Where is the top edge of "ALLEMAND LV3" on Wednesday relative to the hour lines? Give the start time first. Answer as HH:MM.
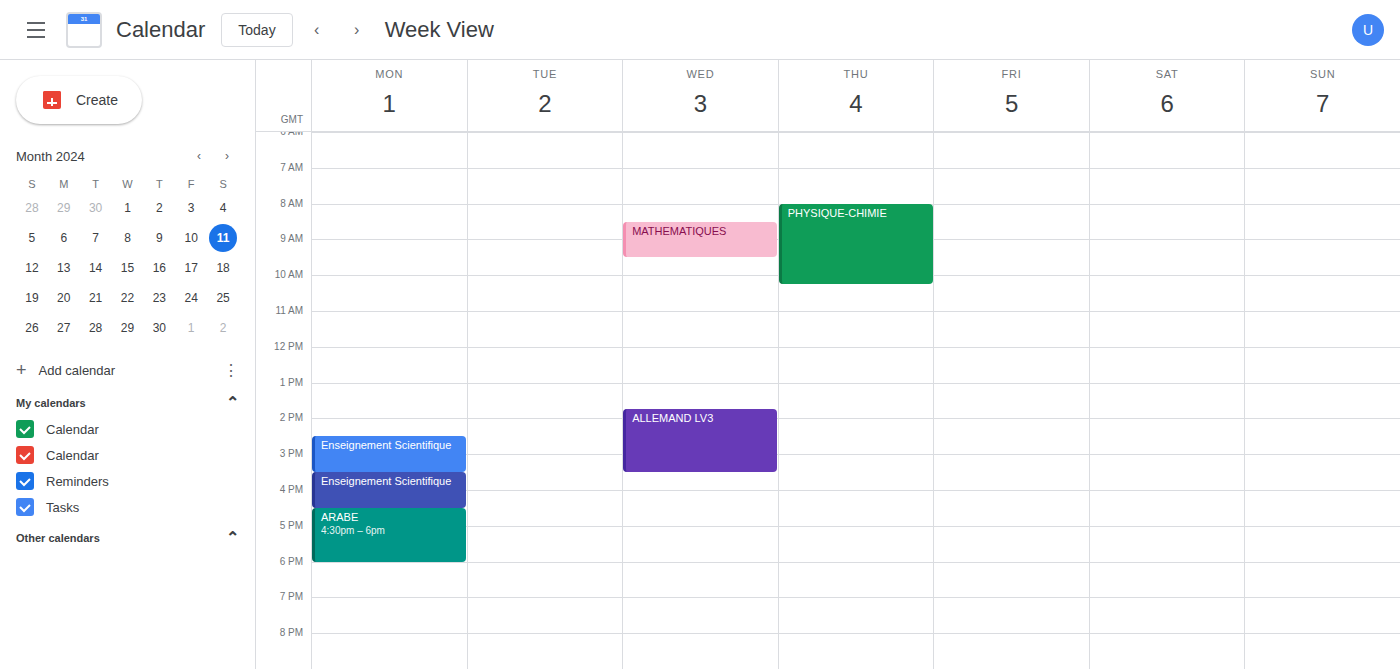
13:45 -- neither: three quarters of the way from the 13:00 line to the 14:00 line.